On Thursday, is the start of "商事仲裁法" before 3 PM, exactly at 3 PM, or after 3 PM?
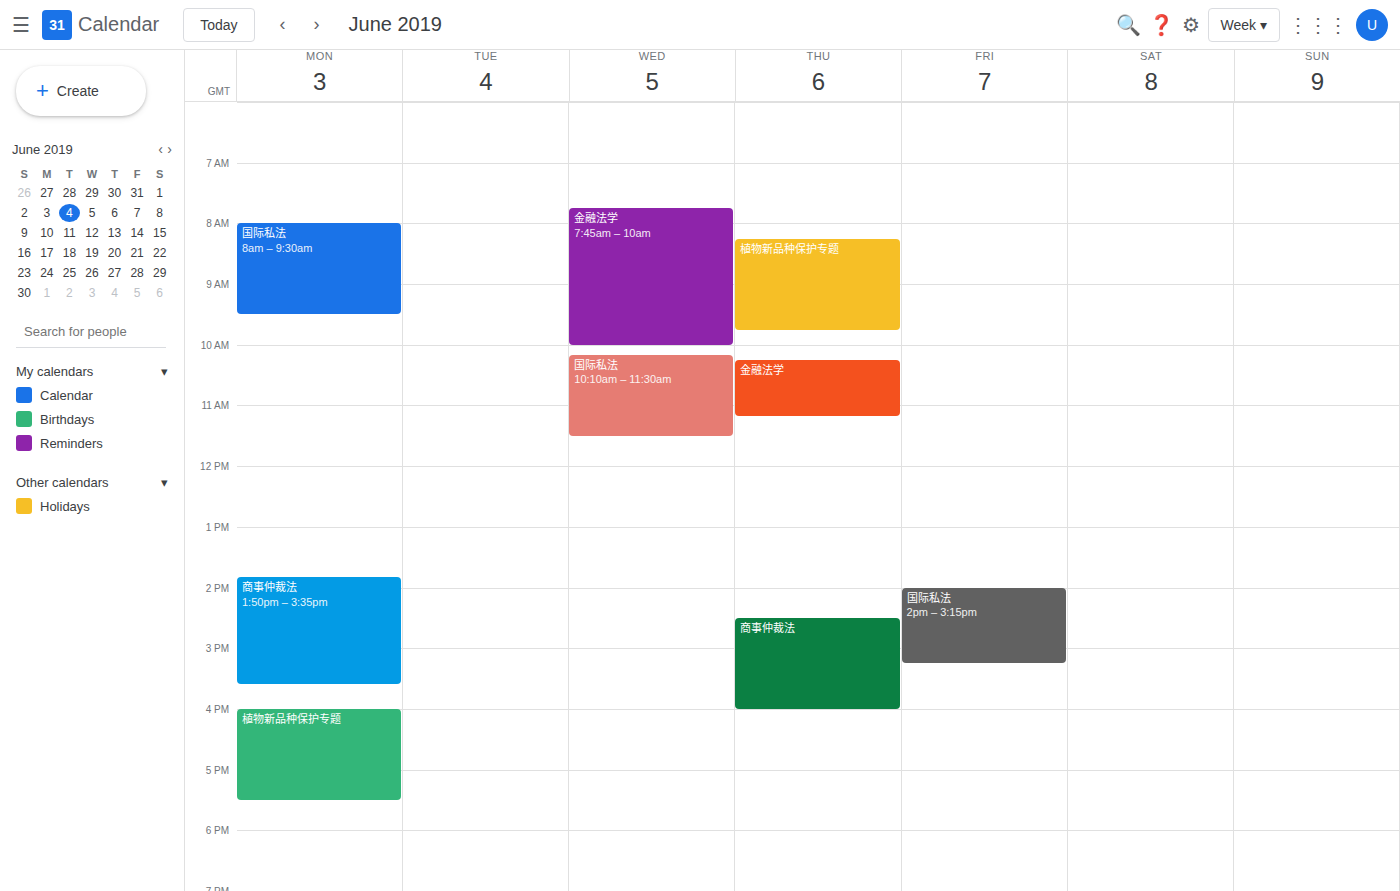
2:30 PM -- before 3 PM, 30 minutes above the 3 PM line.